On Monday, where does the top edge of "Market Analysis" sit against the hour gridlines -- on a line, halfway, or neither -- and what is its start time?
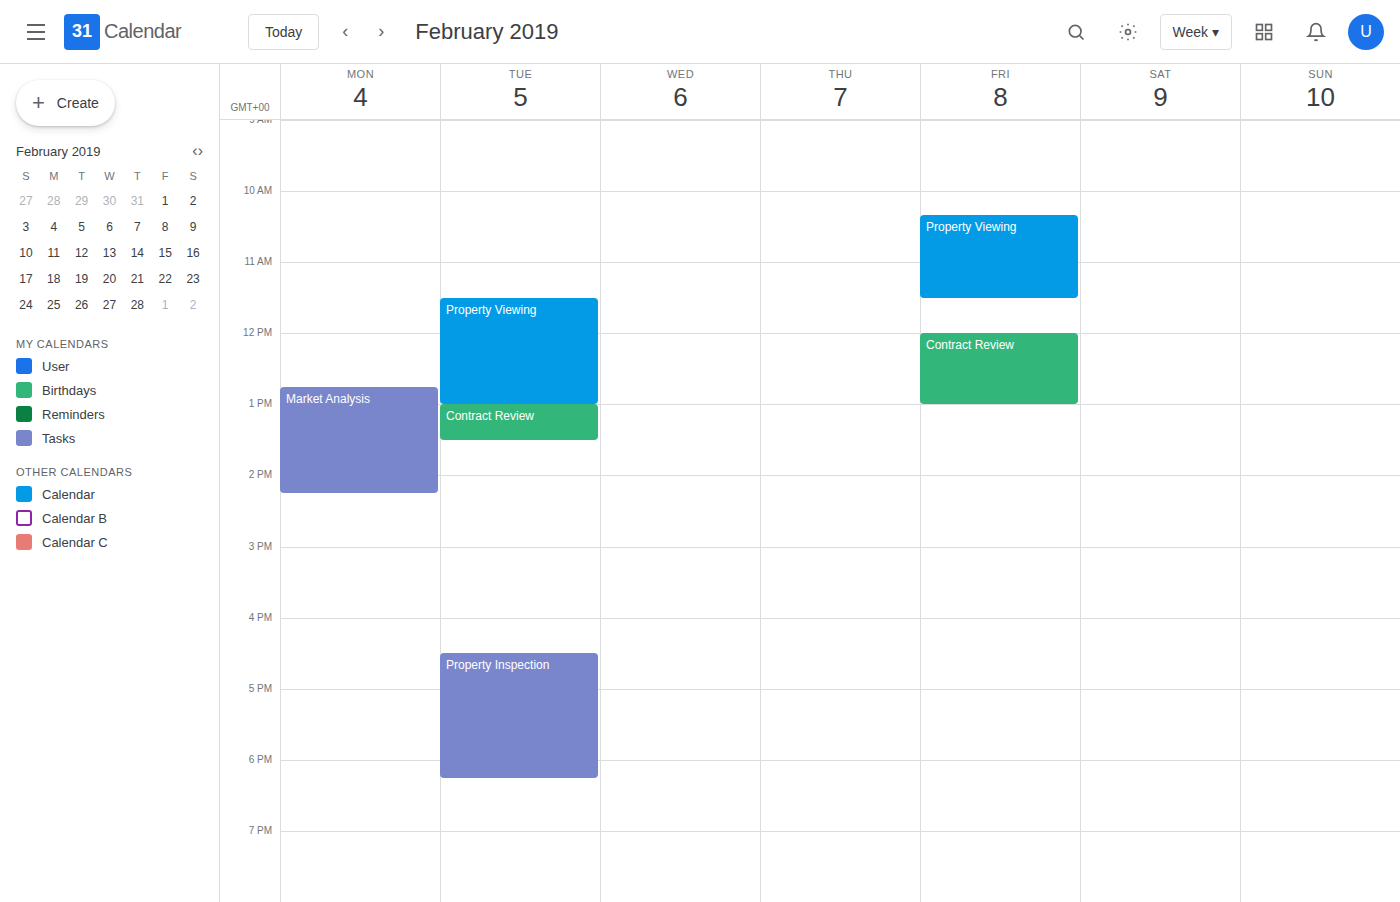
12:45 PM -- neither: three quarters of the way from the 12 PM line to the 1 PM line.